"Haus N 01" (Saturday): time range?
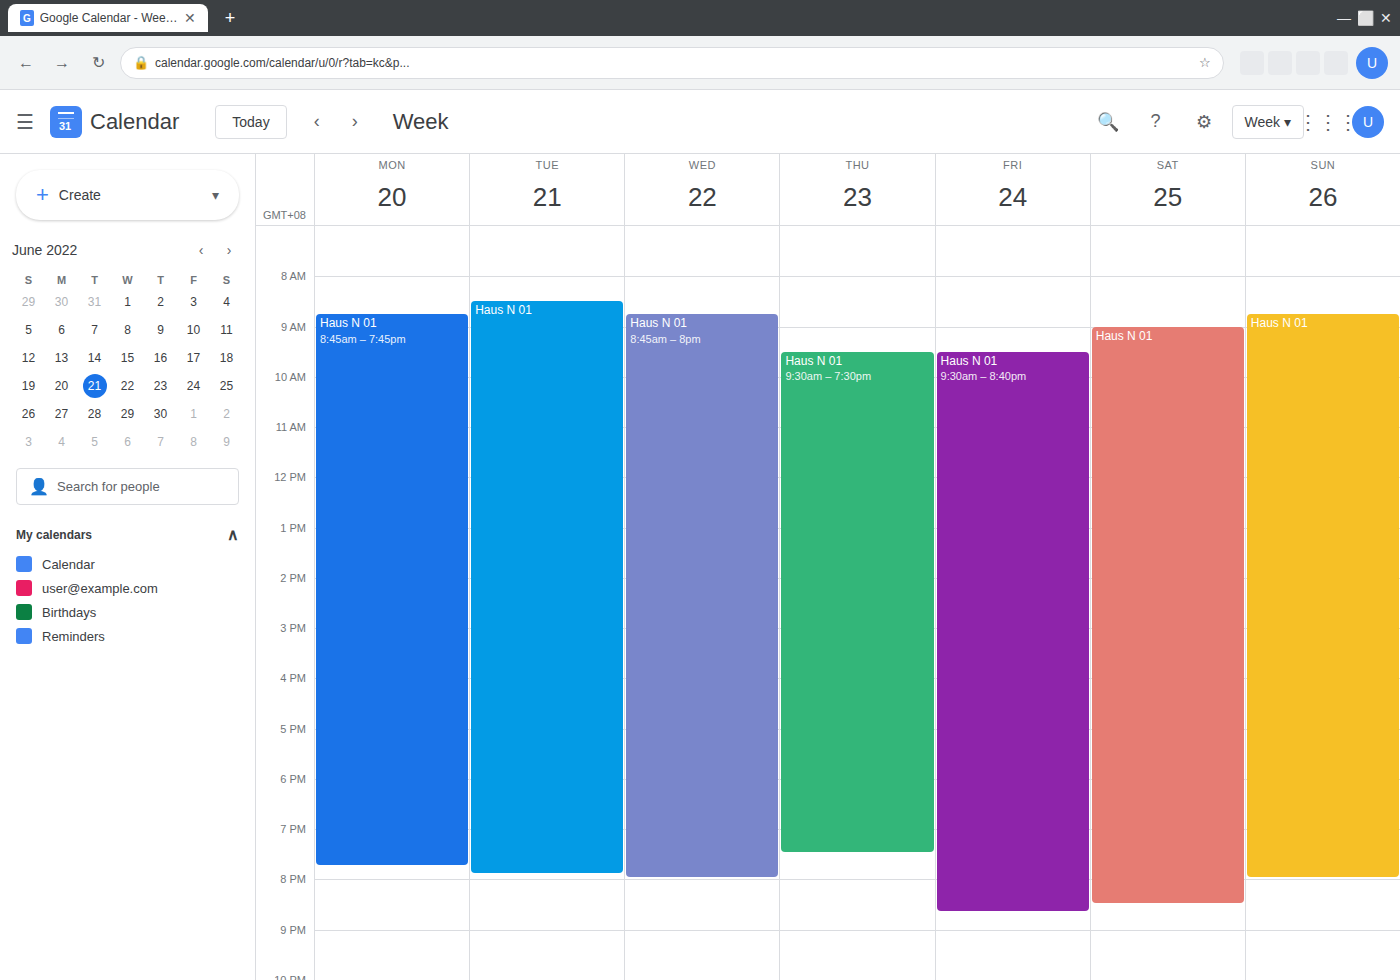
09:00 to 20:30